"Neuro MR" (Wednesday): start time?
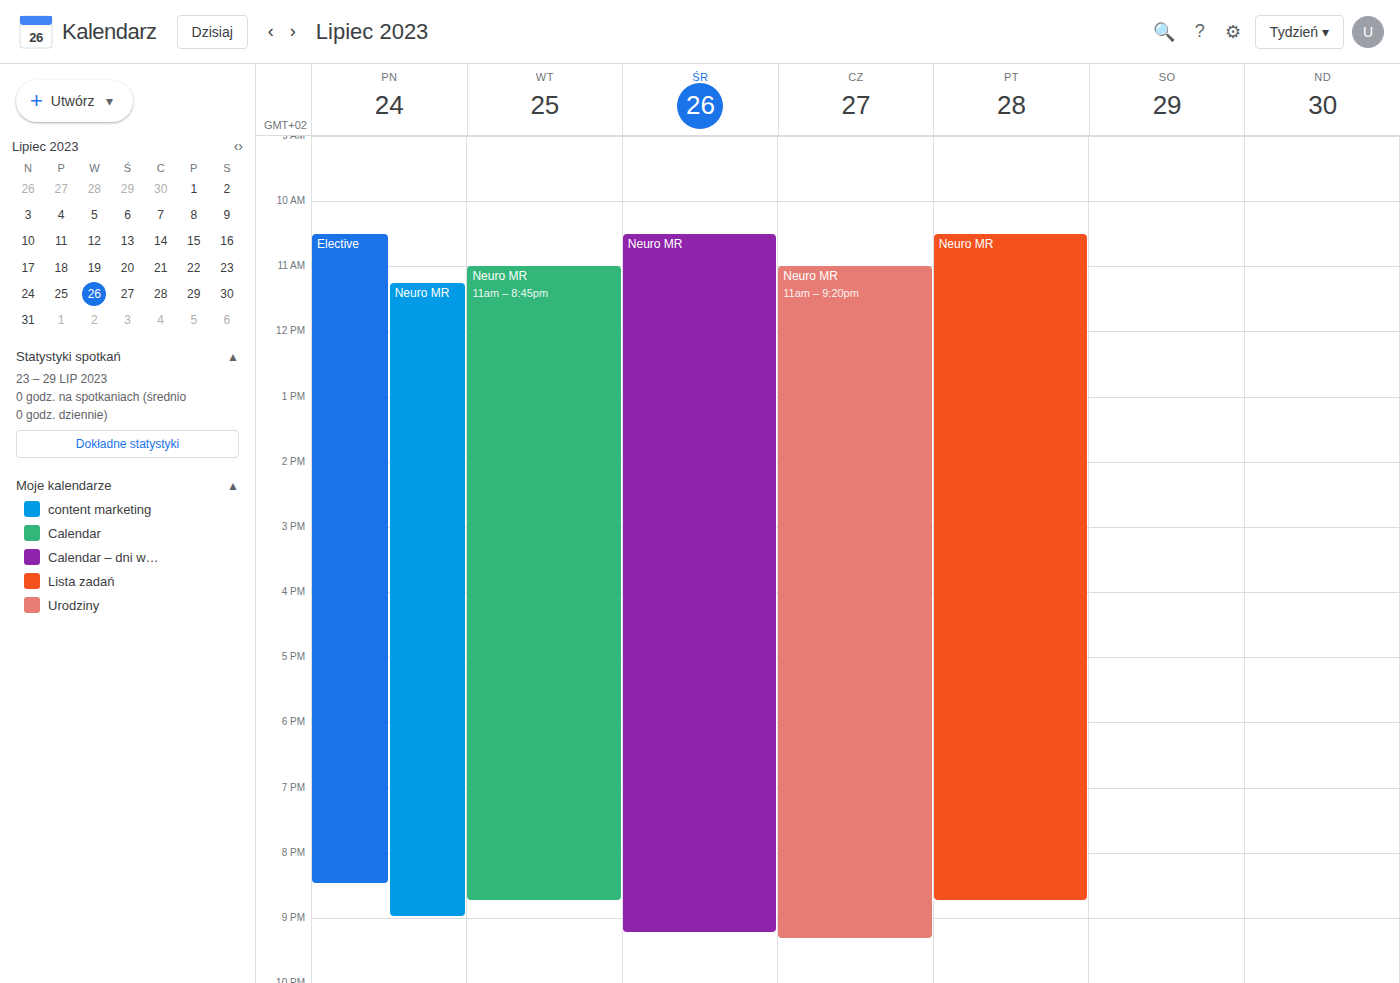
10:30